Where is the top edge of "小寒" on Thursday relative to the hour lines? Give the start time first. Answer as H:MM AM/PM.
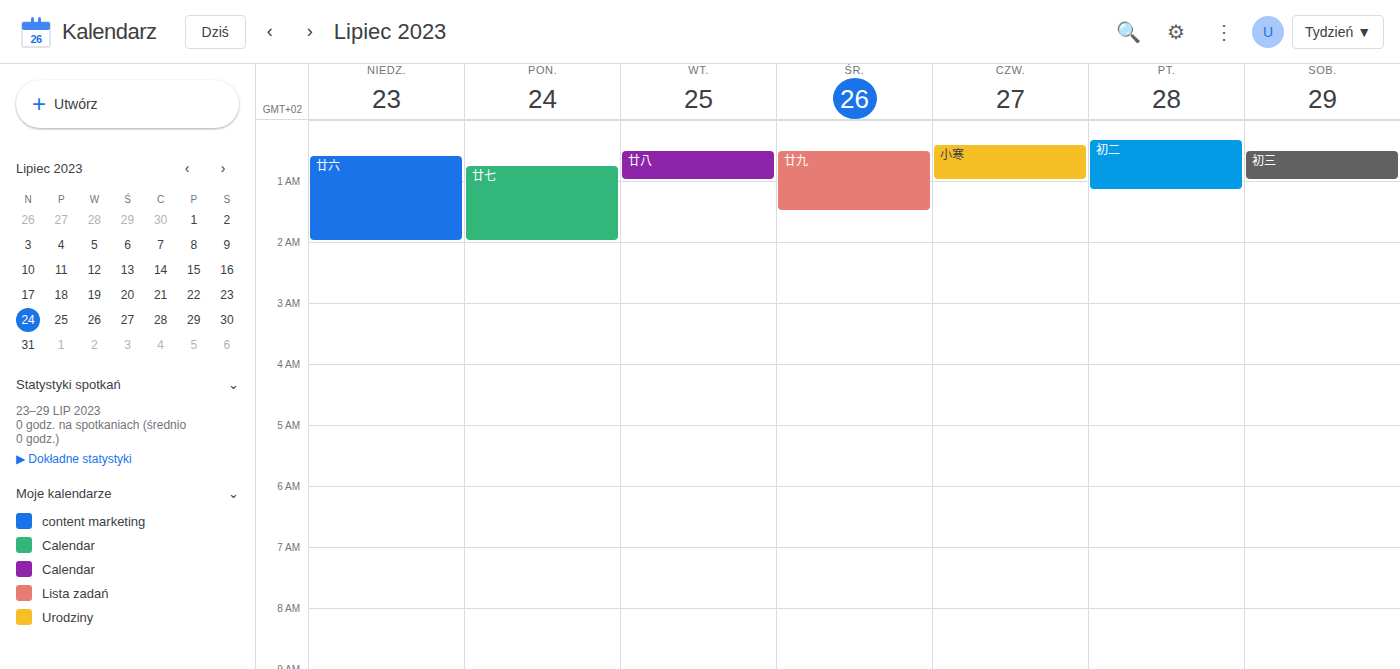
12:25 AM -- neither: 25 minutes below the 12 AM line and 35 minutes above the 1 AM line.